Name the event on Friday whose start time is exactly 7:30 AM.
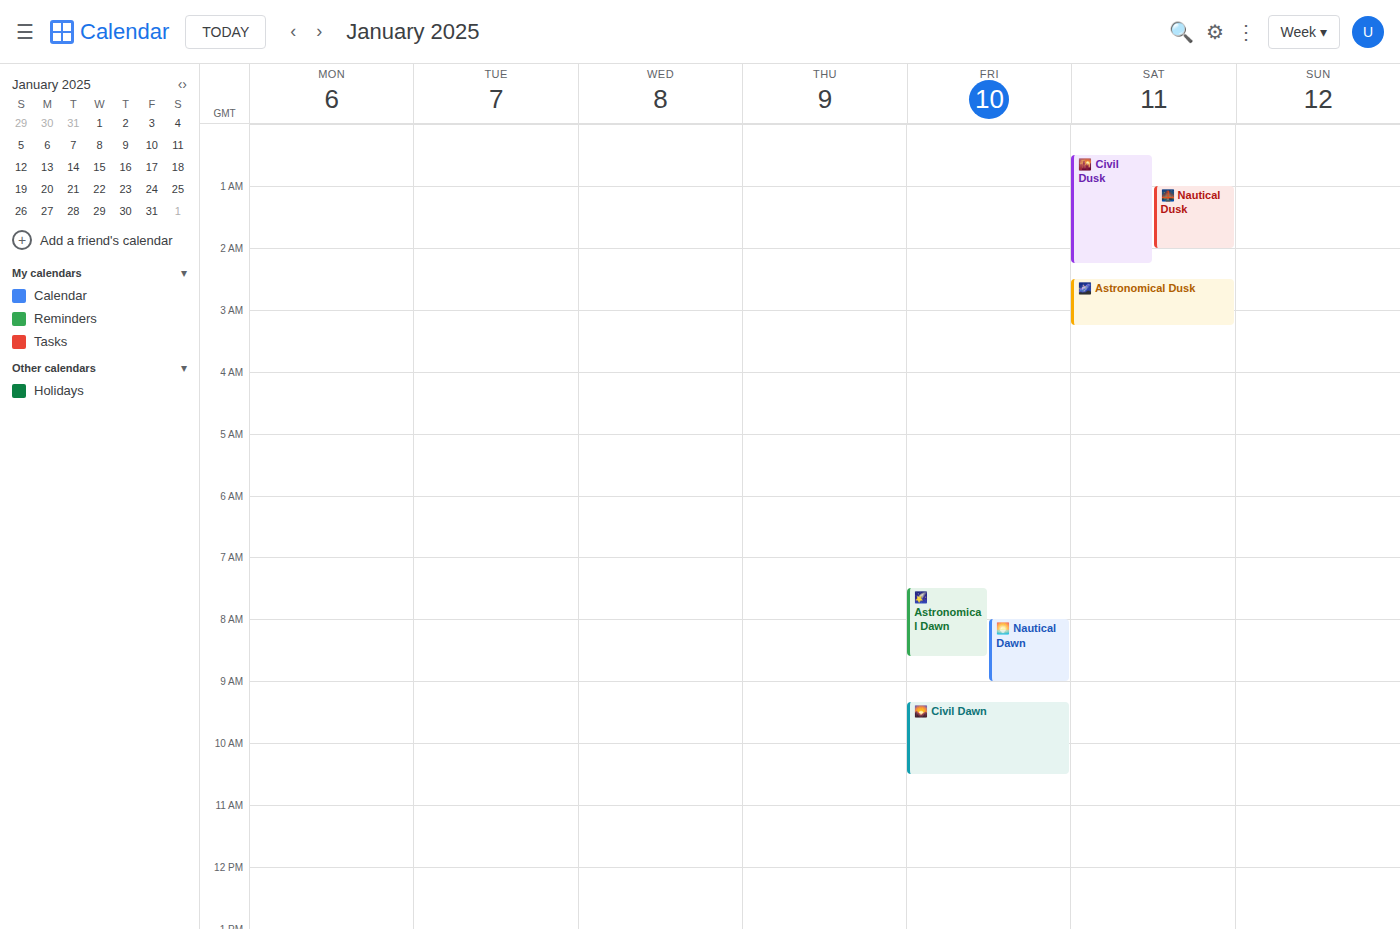
"🌠 Astronomical Dawn"